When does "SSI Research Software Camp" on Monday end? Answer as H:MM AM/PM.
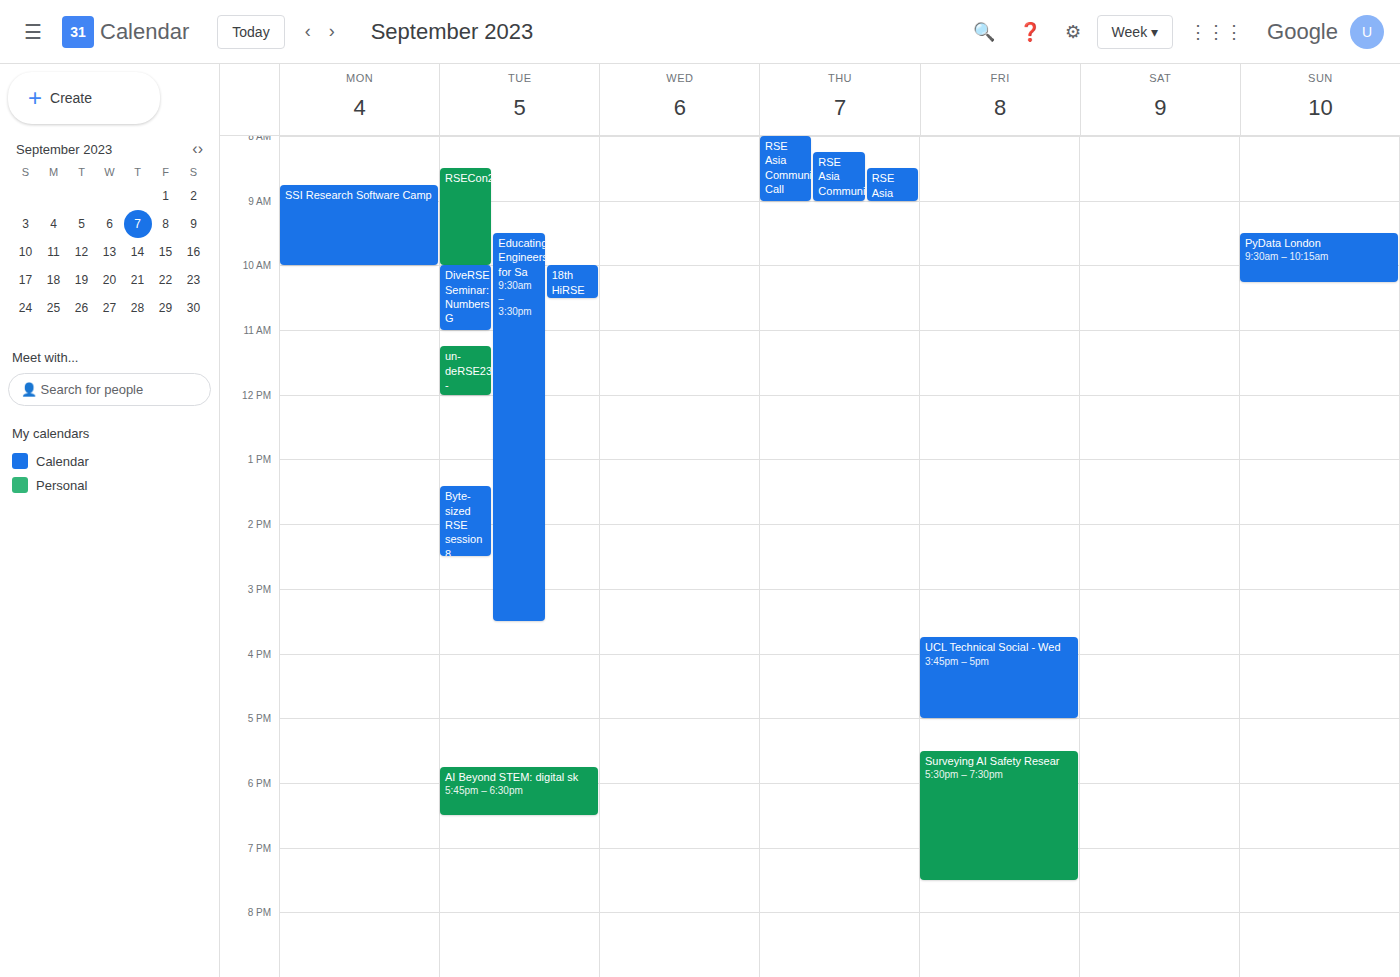
10:00 AM